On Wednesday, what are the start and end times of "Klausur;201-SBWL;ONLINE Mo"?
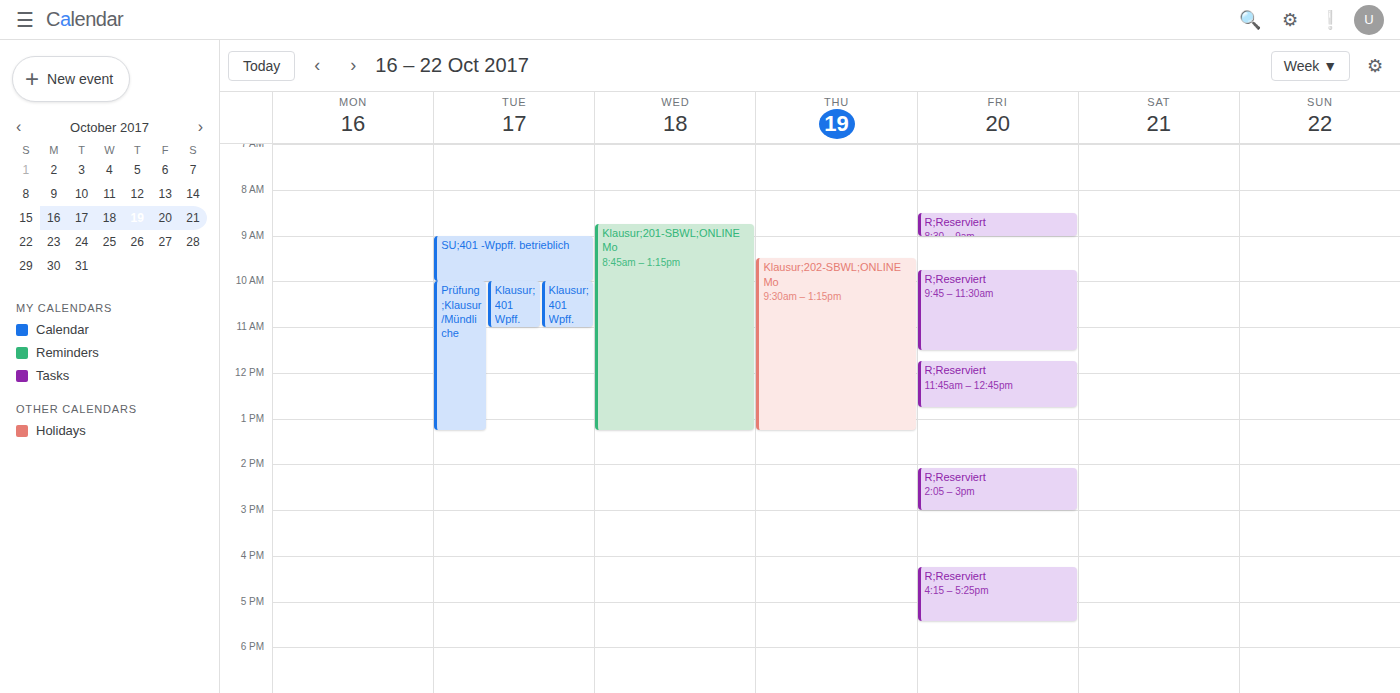
8:45 AM to 1:15 PM